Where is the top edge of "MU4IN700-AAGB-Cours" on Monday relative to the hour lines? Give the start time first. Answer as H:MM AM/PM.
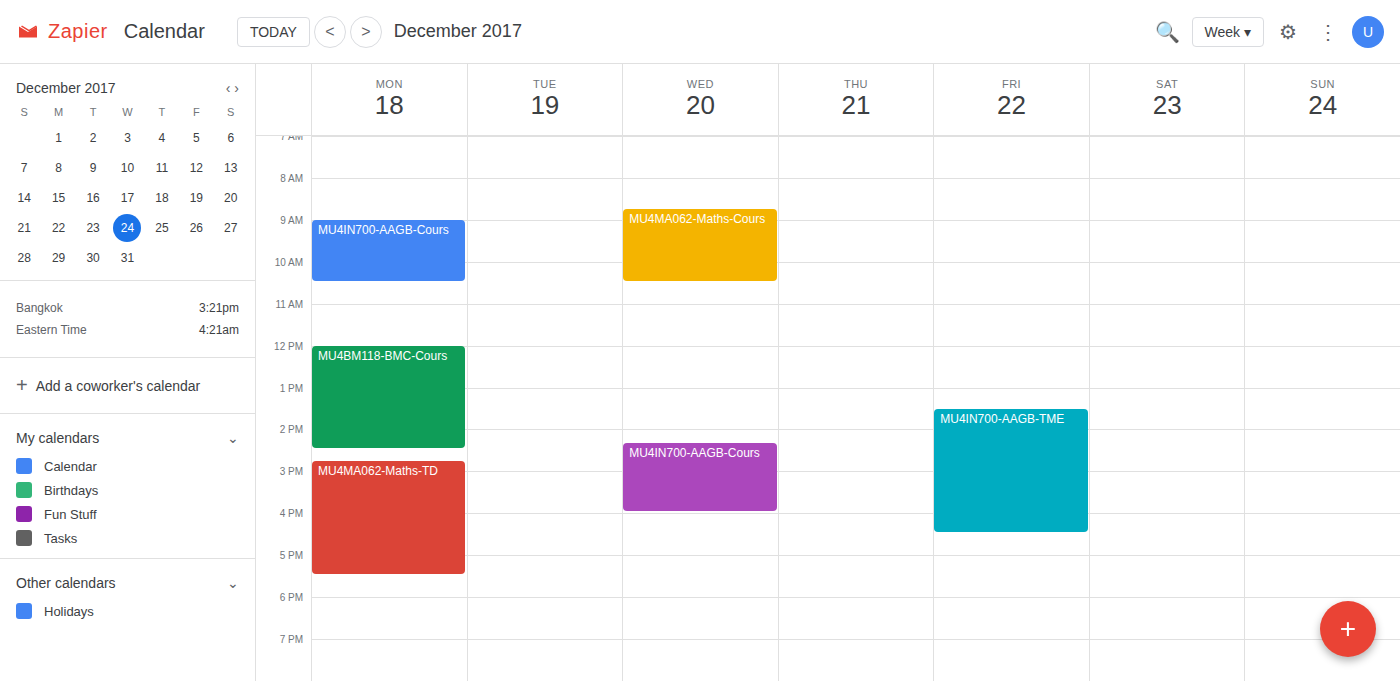
9:00 AM -- exactly on the 9 AM line.